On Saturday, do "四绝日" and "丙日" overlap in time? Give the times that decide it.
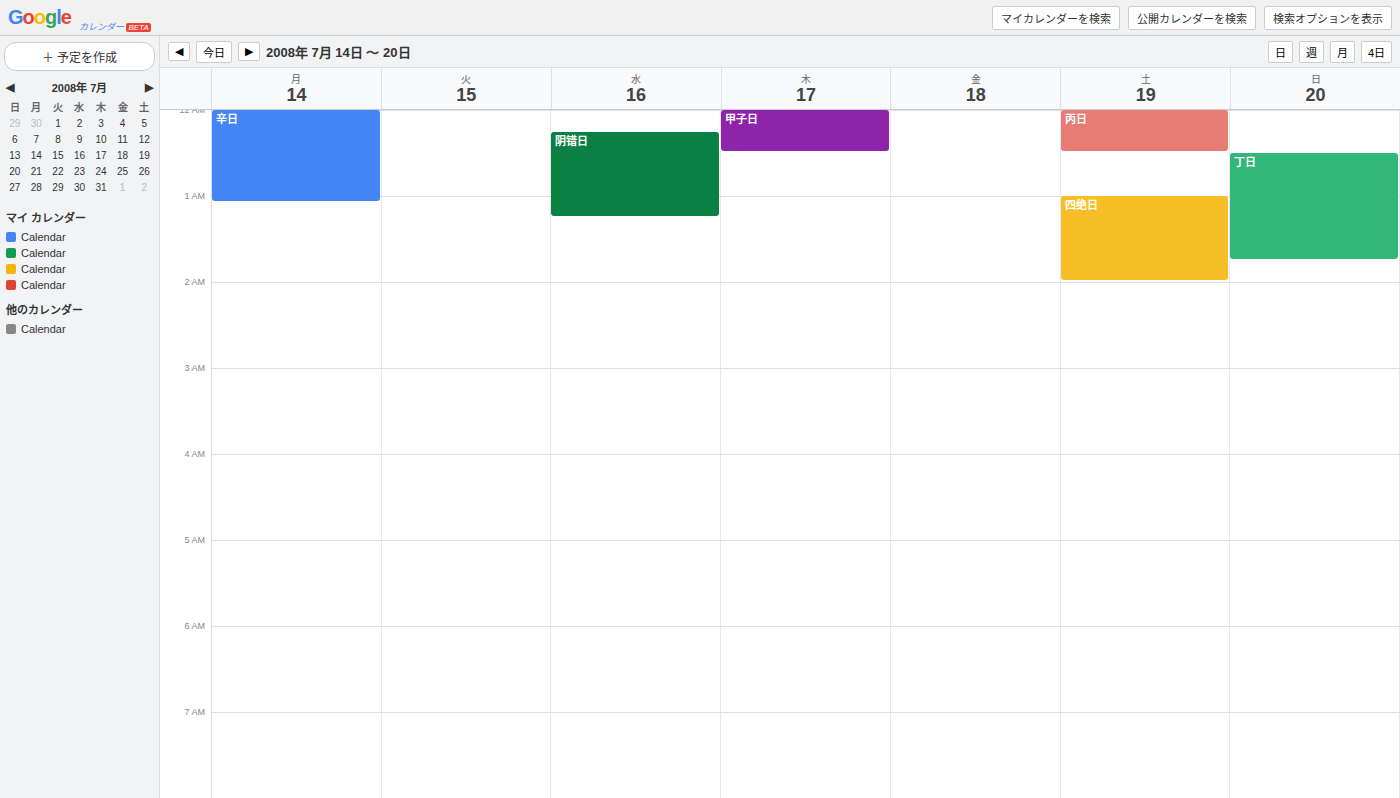
"丙日" ends at 00:30 and "四绝日" starts at 01:00 -- no overlap.